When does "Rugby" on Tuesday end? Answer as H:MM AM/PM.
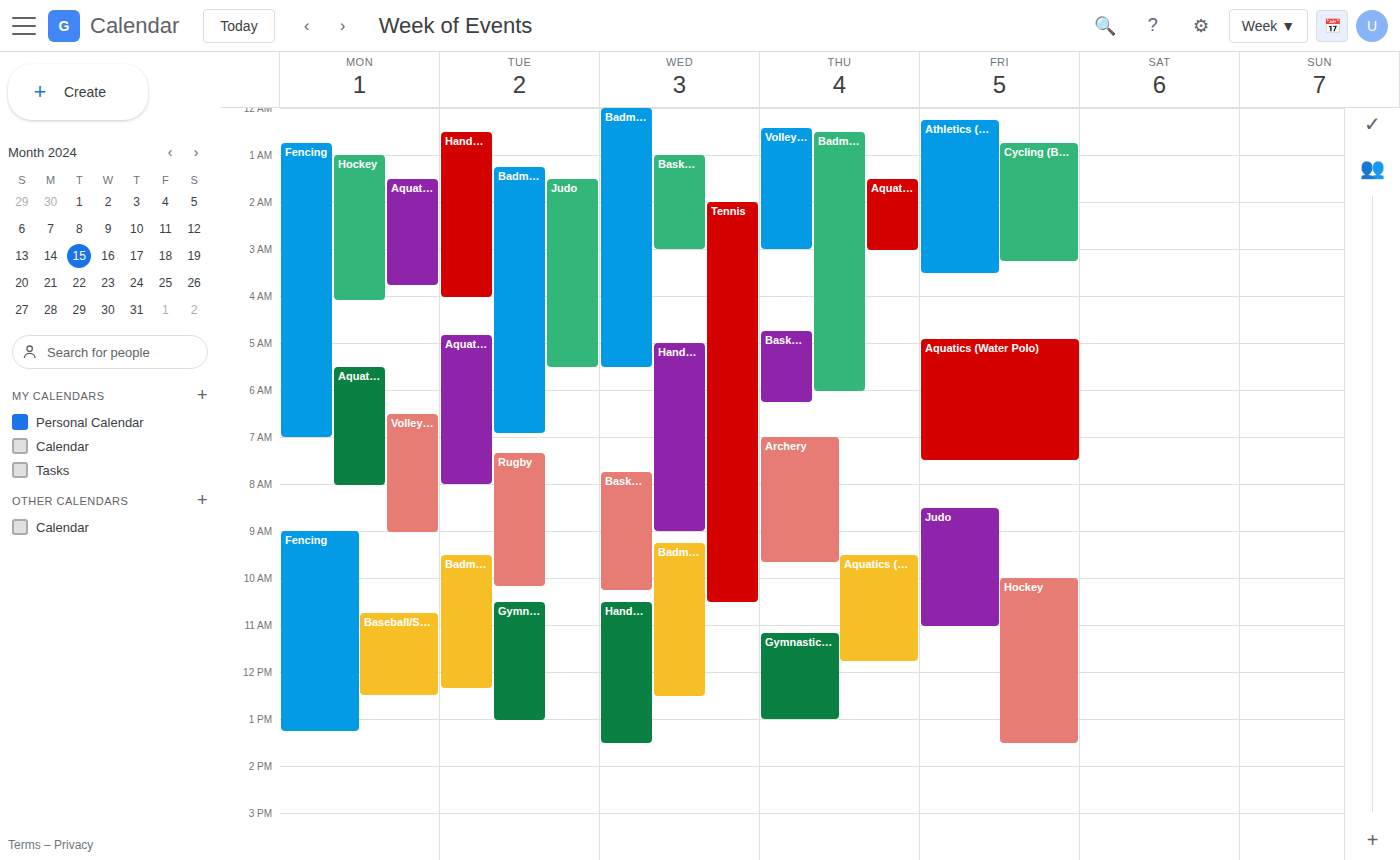
10:10 AM